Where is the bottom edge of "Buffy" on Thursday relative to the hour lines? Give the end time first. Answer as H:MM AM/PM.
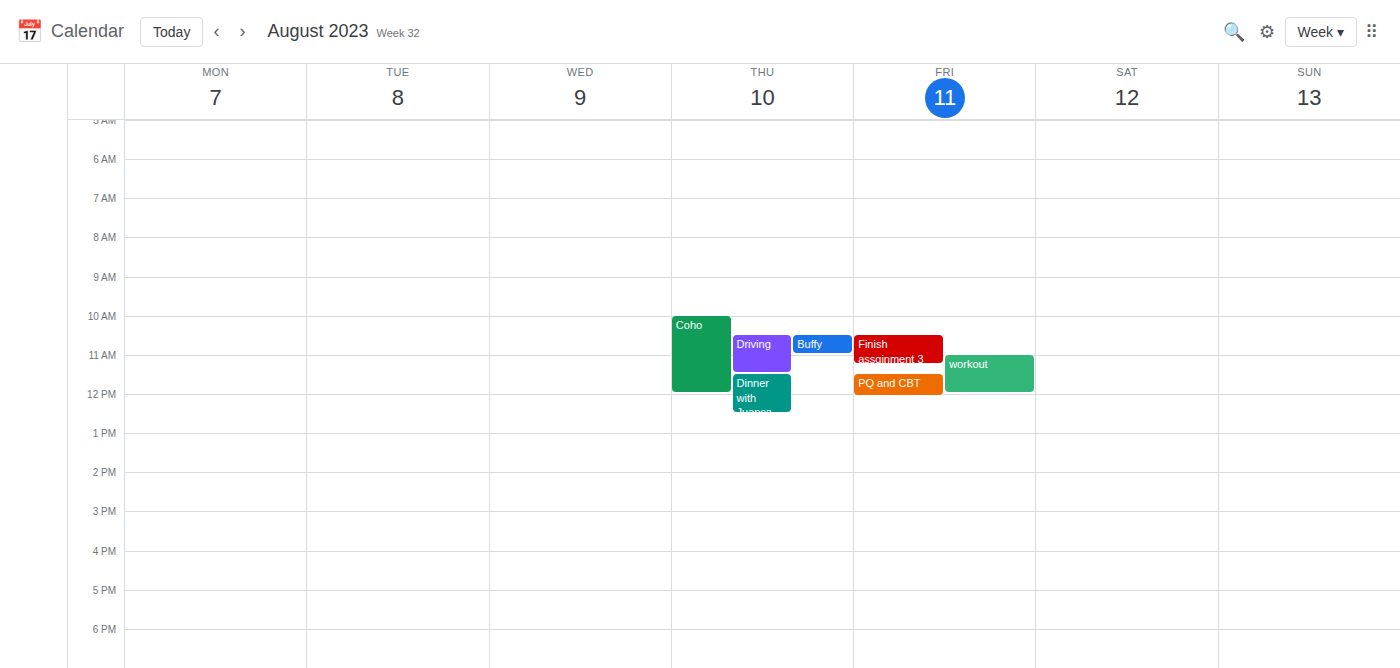
11:00 AM -- exactly on the 11 AM line.